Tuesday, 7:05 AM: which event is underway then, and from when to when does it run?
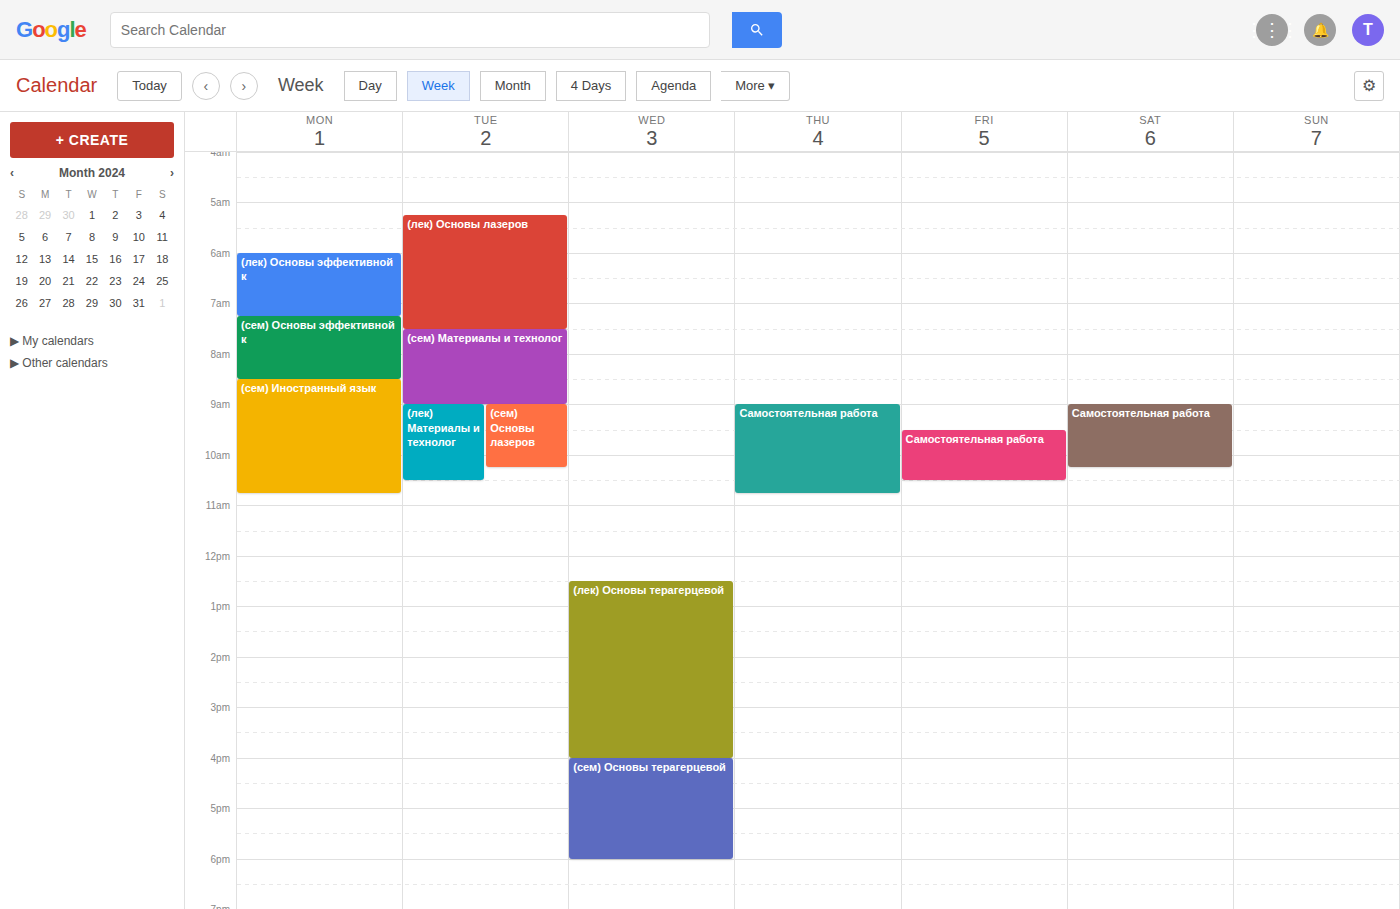
"(лек) Основы лазеров", 5:15 AM to 7:30 AM